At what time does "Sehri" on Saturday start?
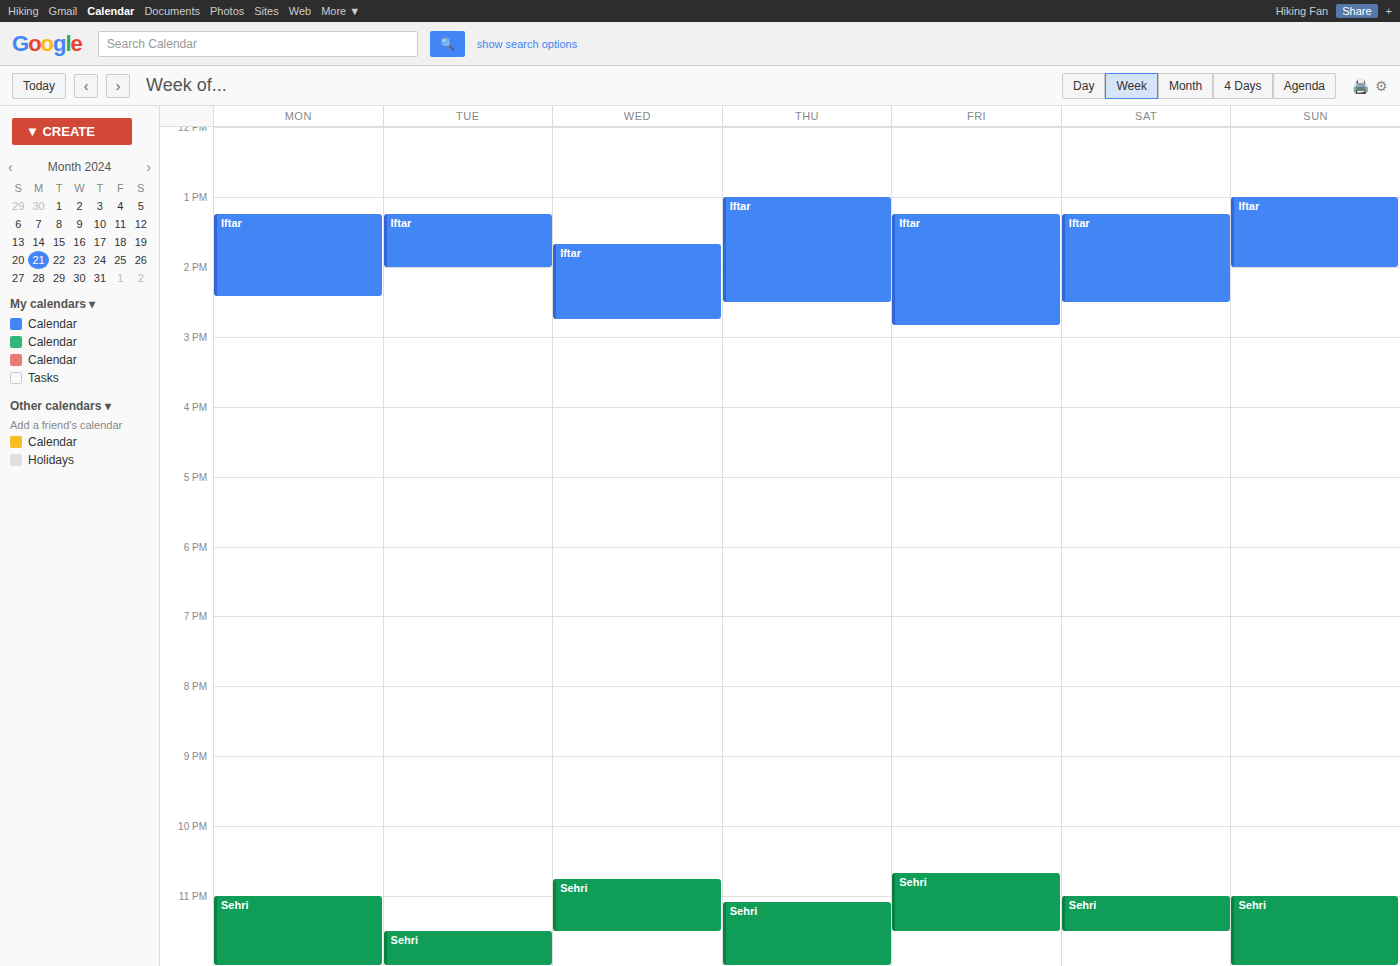
11:00 PM